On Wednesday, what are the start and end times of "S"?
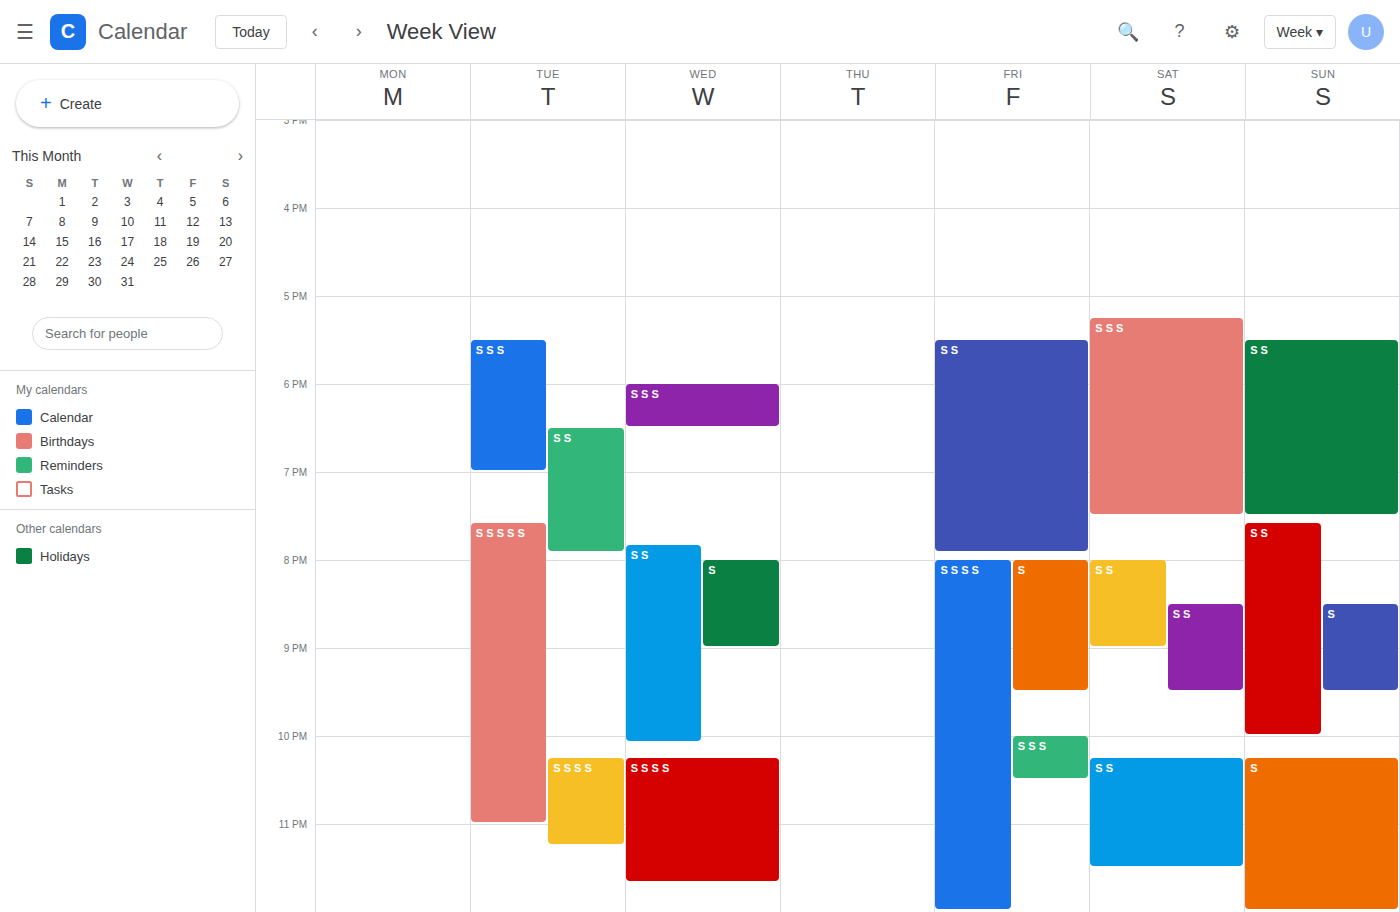
8:00 PM to 9:00 PM